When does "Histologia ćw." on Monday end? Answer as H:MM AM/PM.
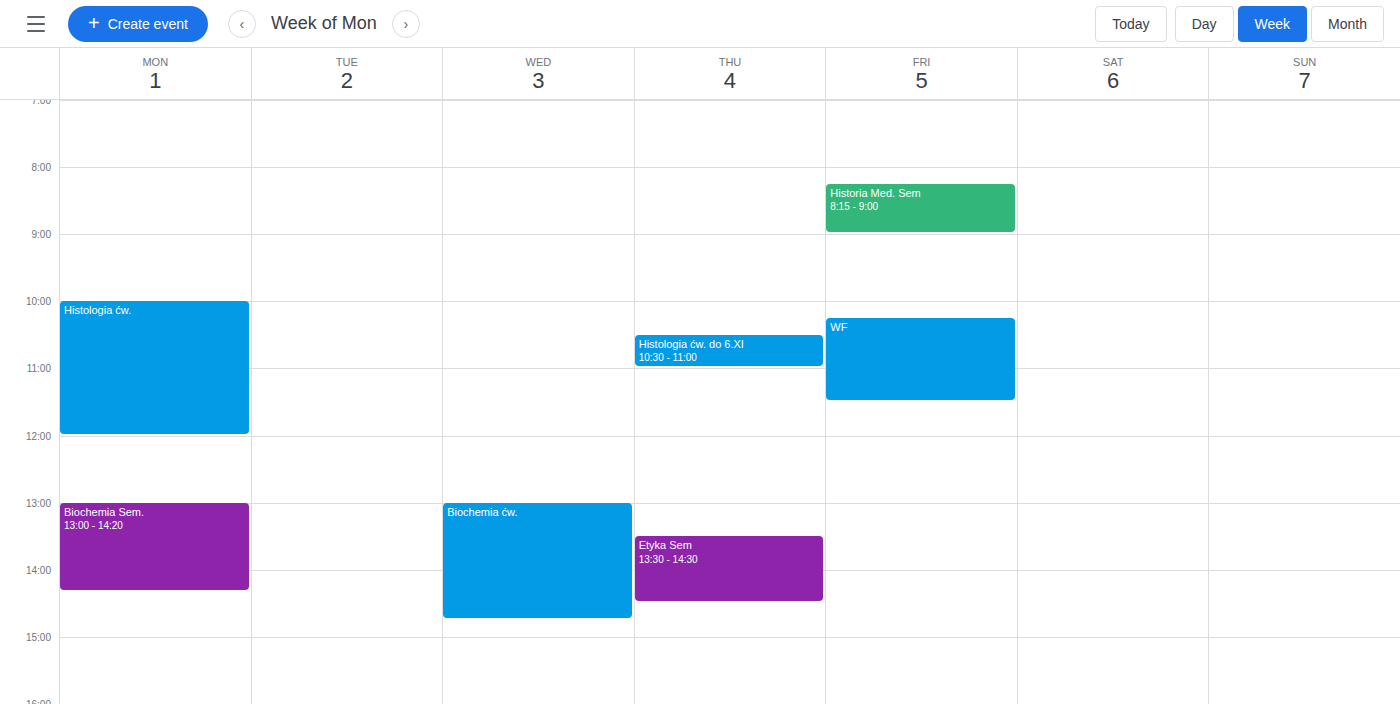
12:00 PM